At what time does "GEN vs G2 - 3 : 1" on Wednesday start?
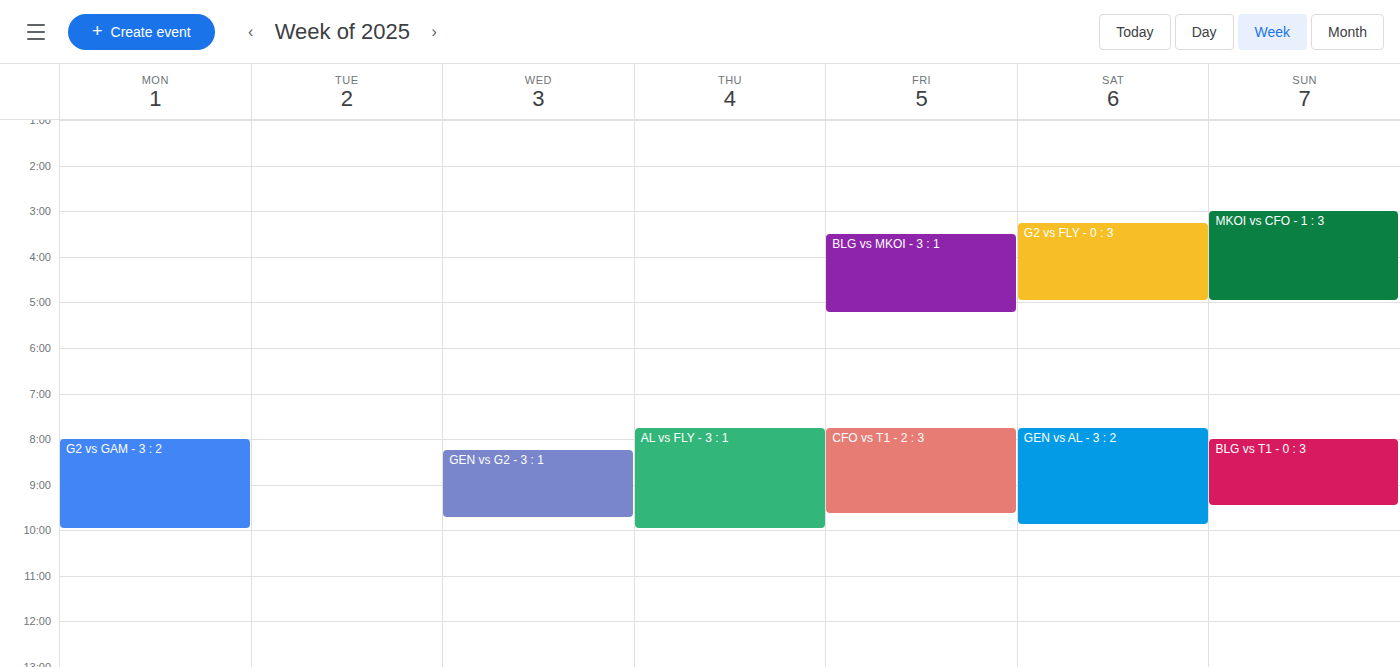
8:15 AM